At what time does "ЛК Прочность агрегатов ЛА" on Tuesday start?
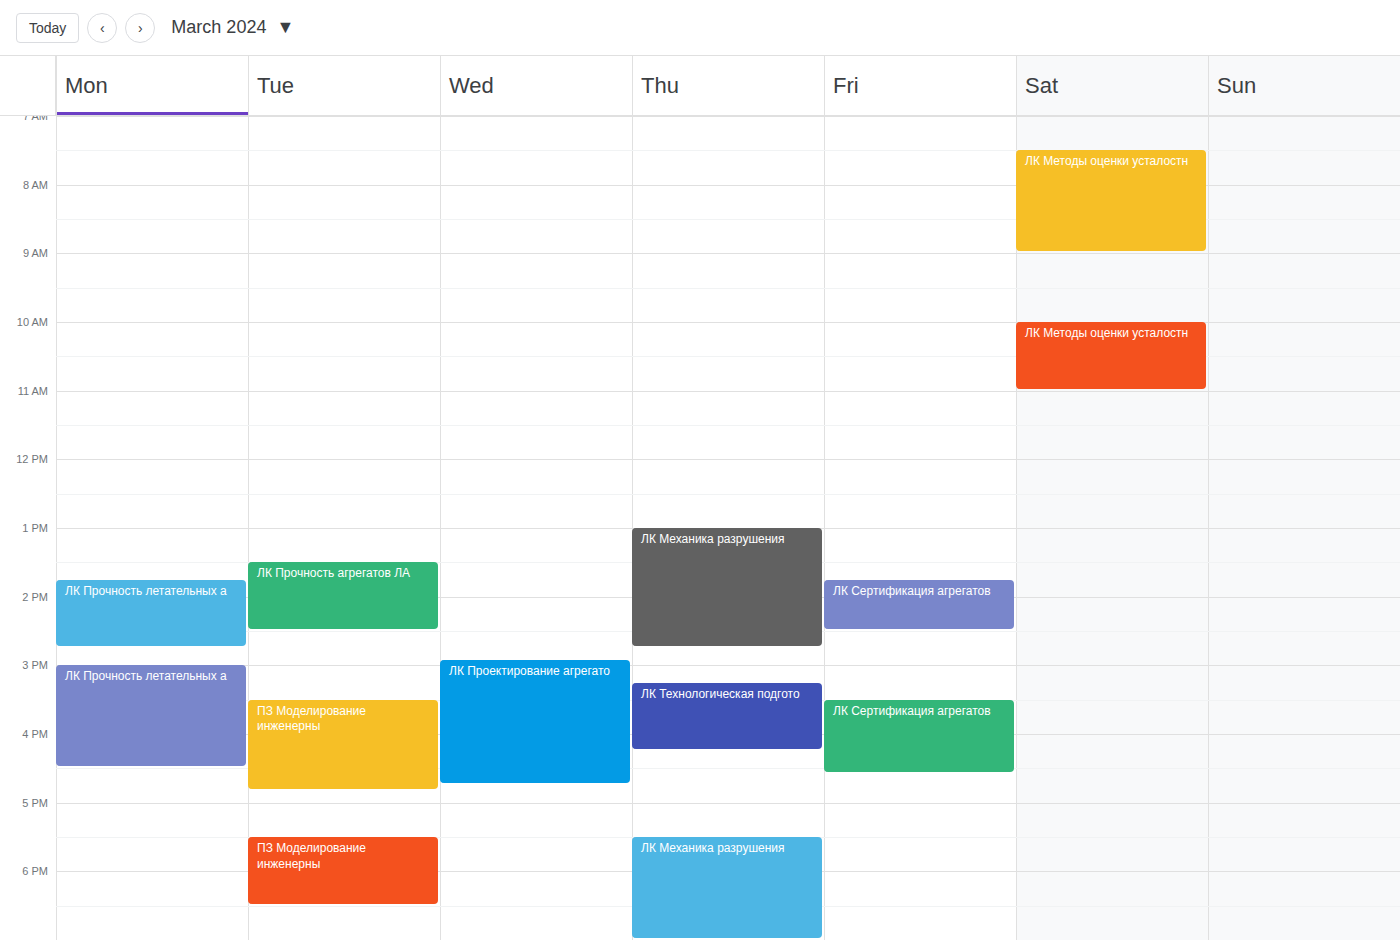
1:30 PM